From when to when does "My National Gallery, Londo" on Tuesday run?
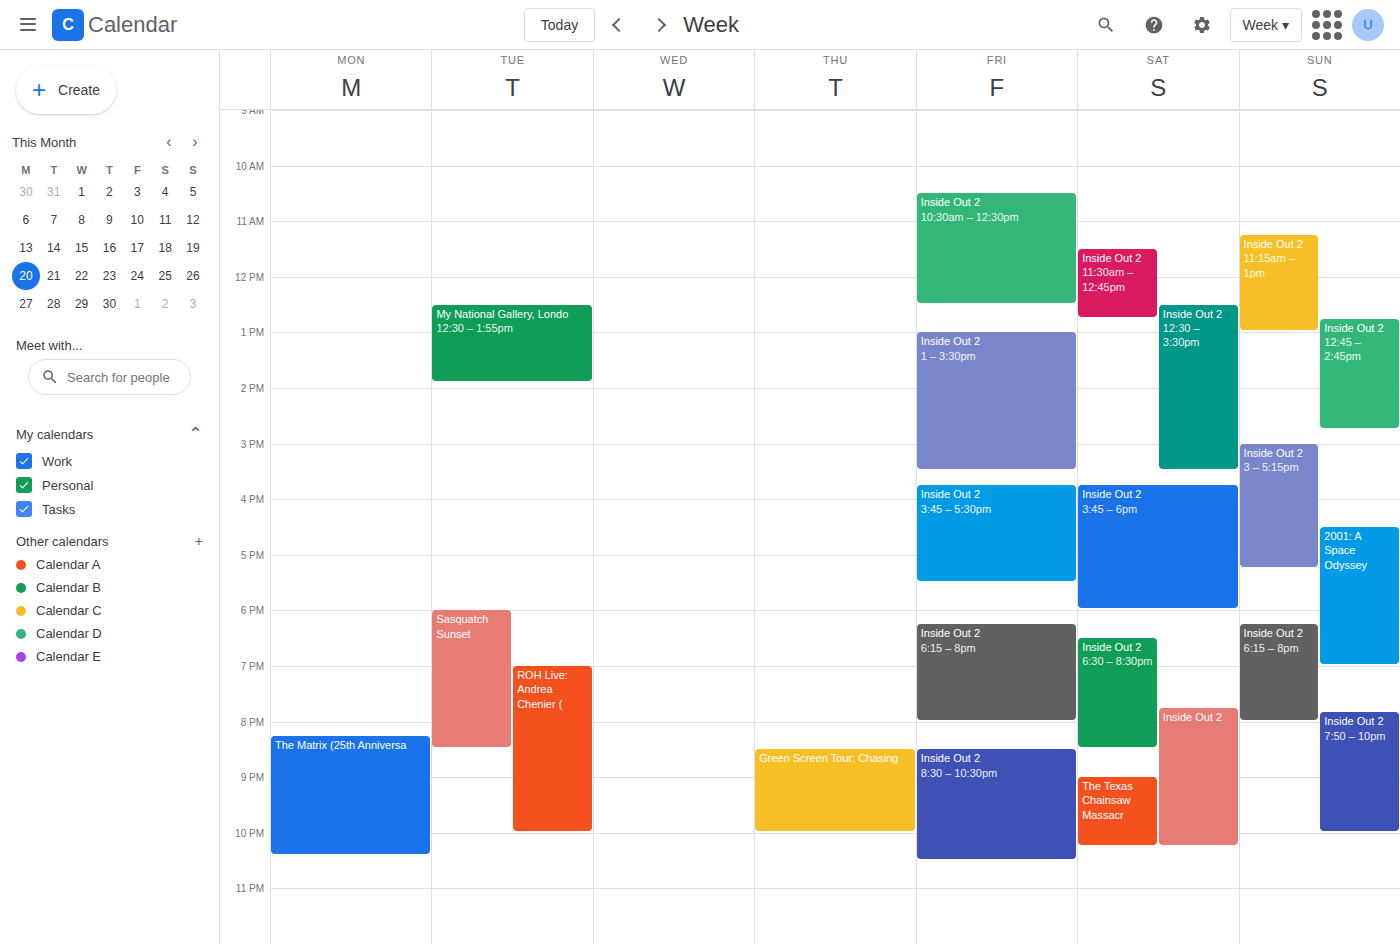
12:30 PM to 1:55 PM